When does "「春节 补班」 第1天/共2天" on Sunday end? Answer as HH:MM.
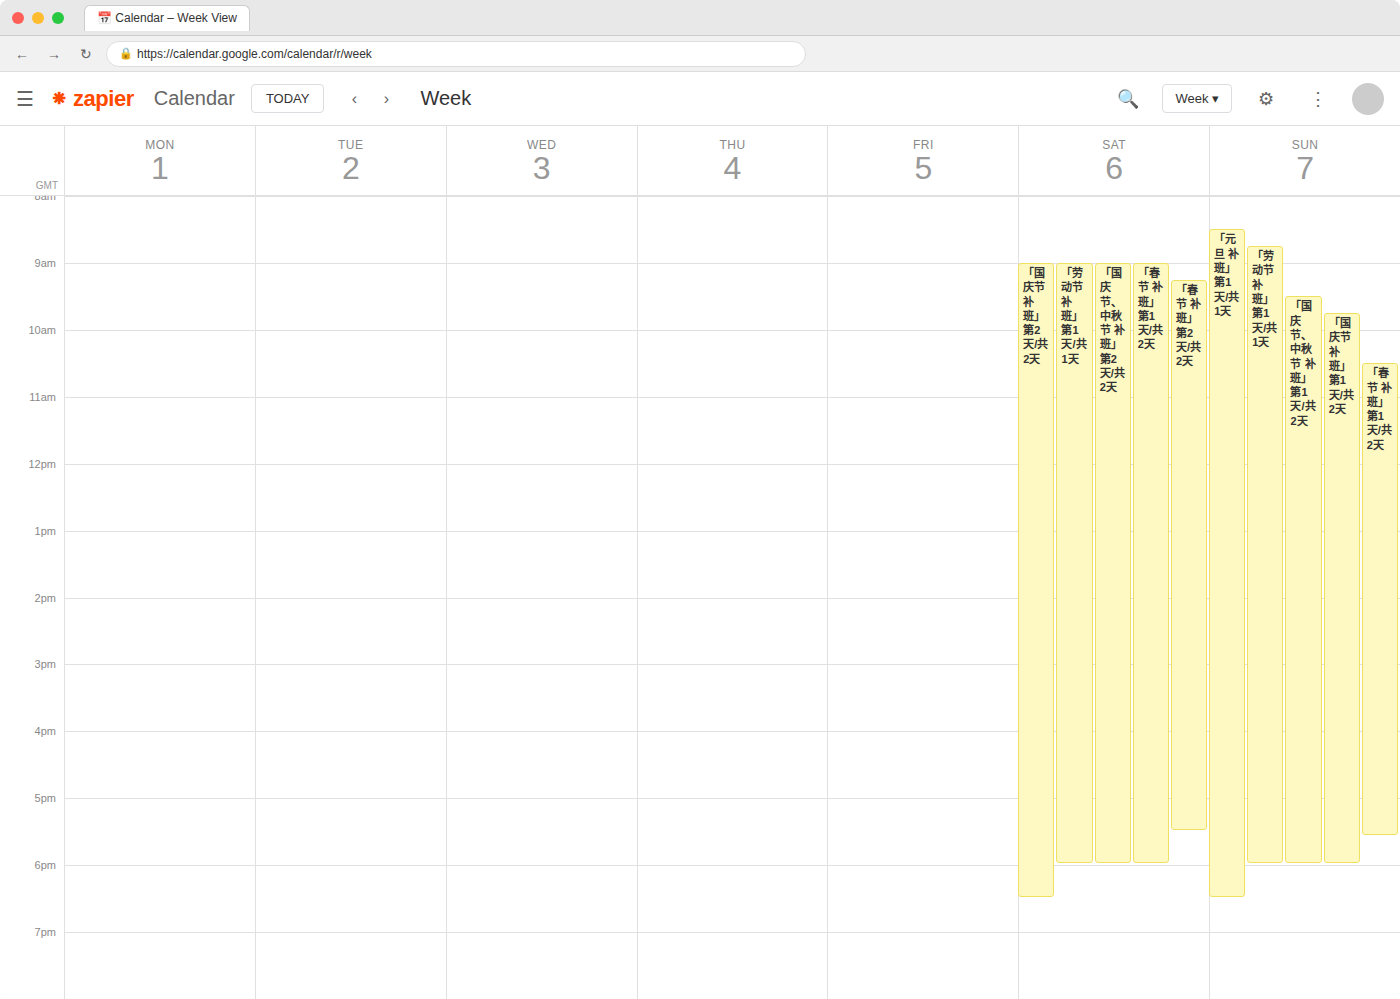
17:35